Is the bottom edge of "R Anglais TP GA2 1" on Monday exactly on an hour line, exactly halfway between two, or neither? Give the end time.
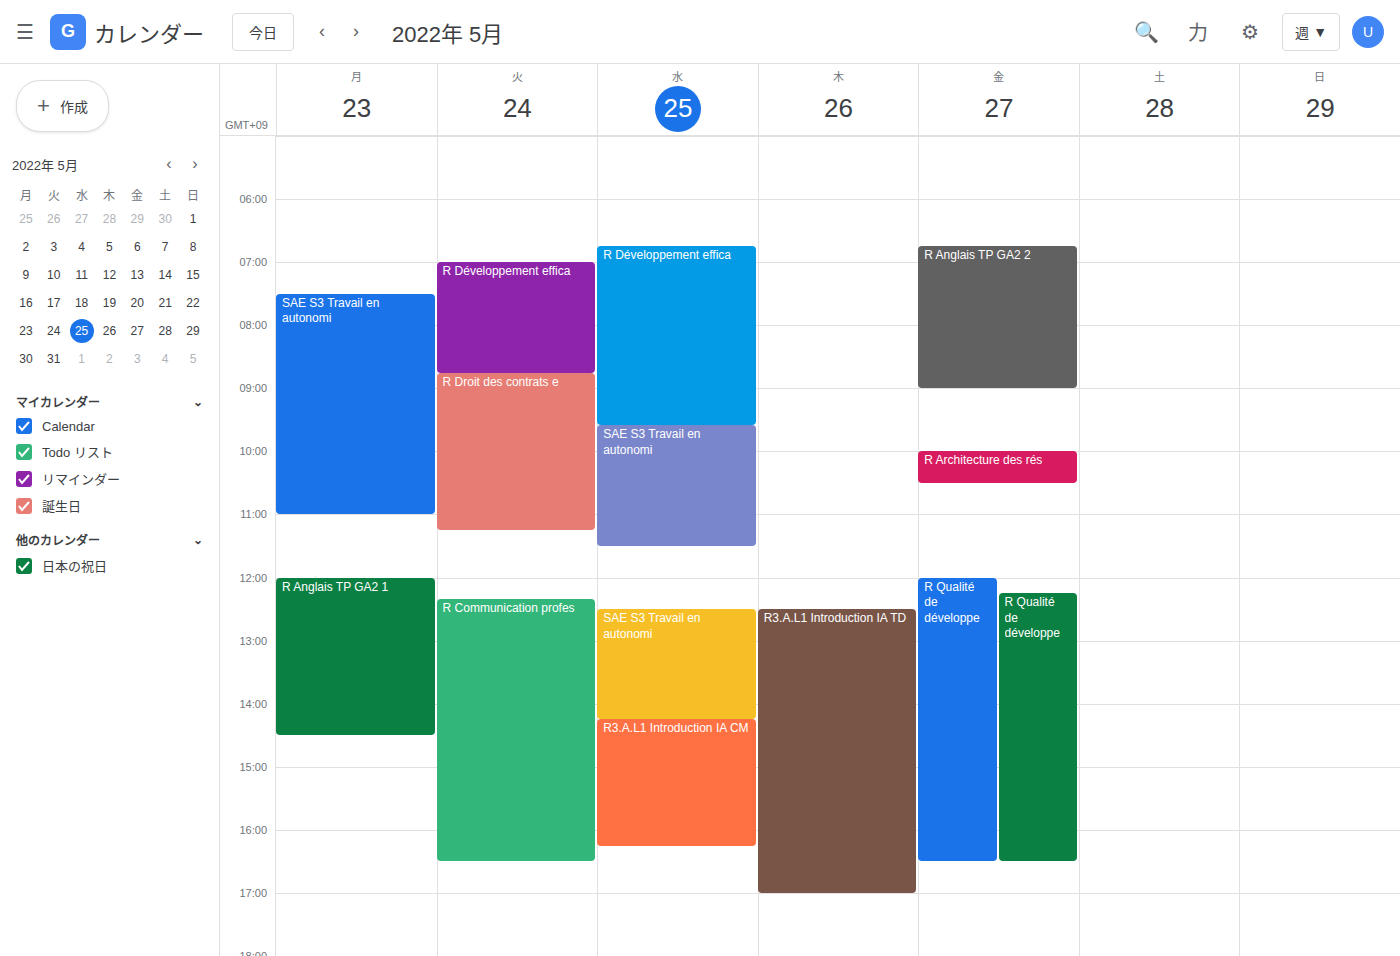
2:30 PM -- halfway between the 2 PM and 3 PM lines.